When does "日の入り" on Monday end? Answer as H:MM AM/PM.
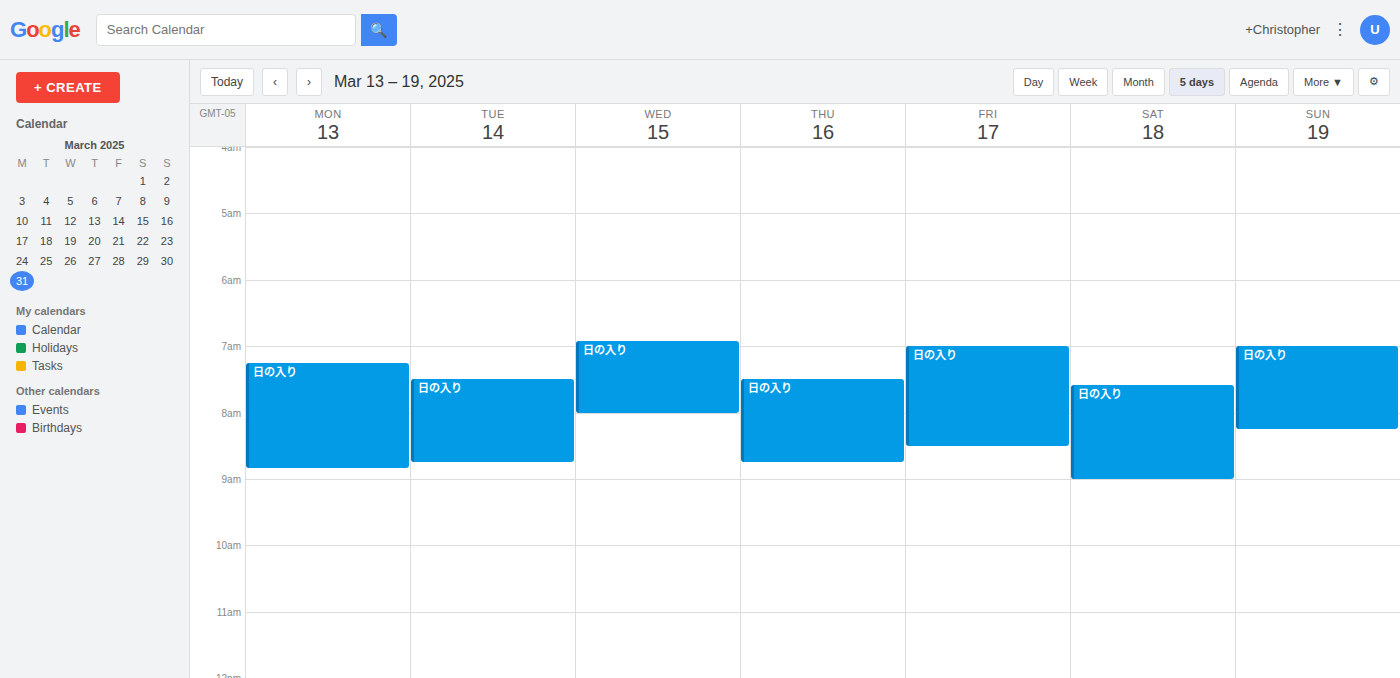
8:50 AM